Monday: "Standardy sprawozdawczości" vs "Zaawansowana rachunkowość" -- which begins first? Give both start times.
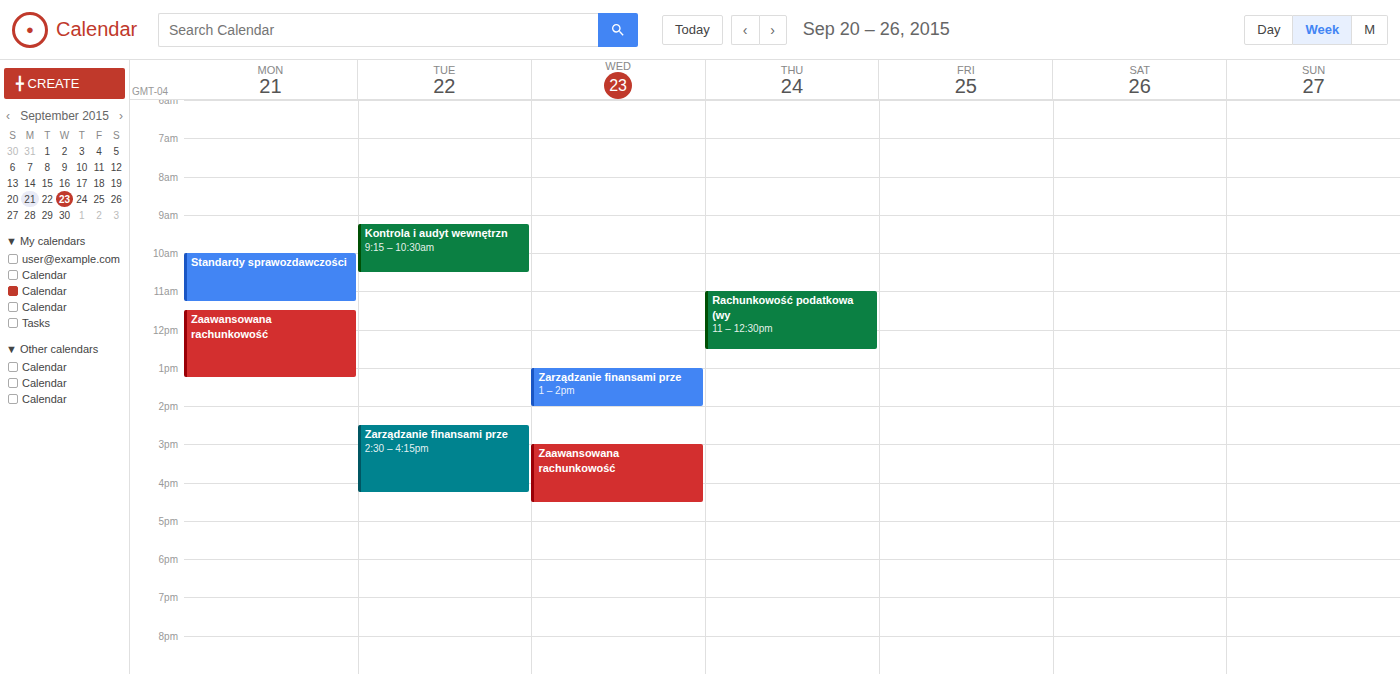
"Standardy sprawozdawczości" 10:00 AM; "Zaawansowana rachunkowość" 11:30 AM.